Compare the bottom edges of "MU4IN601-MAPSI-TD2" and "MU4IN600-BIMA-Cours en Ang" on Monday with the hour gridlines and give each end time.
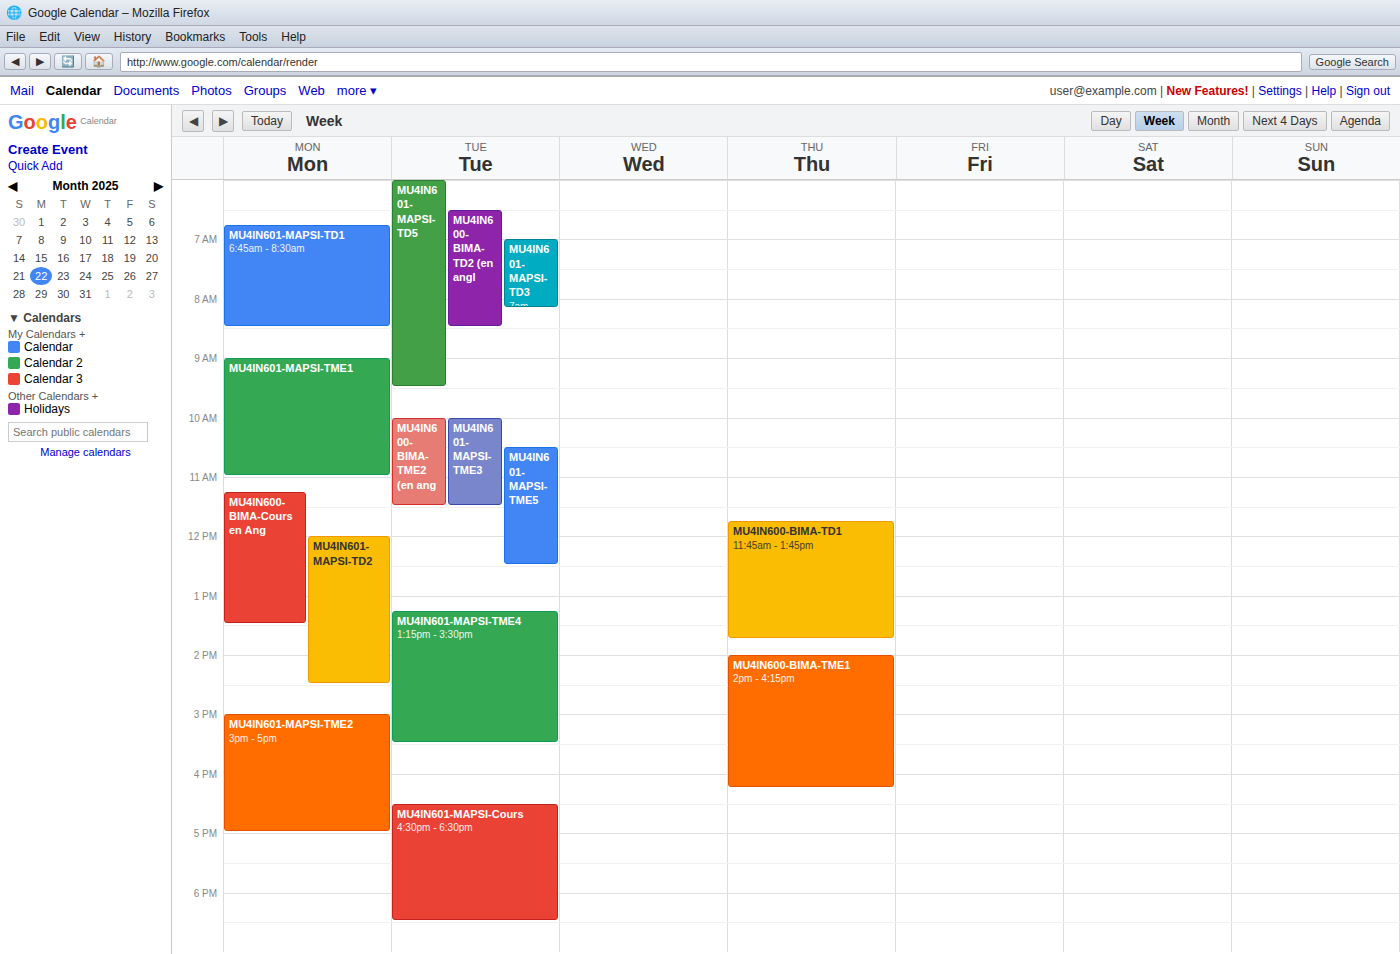
"MU4IN601-MAPSI-TD2": 14:30, halfway between the 14:00 and 15:00 lines. "MU4IN600-BIMA-Cours en Ang": 13:30, halfway between the 13:00 and 14:00 lines.